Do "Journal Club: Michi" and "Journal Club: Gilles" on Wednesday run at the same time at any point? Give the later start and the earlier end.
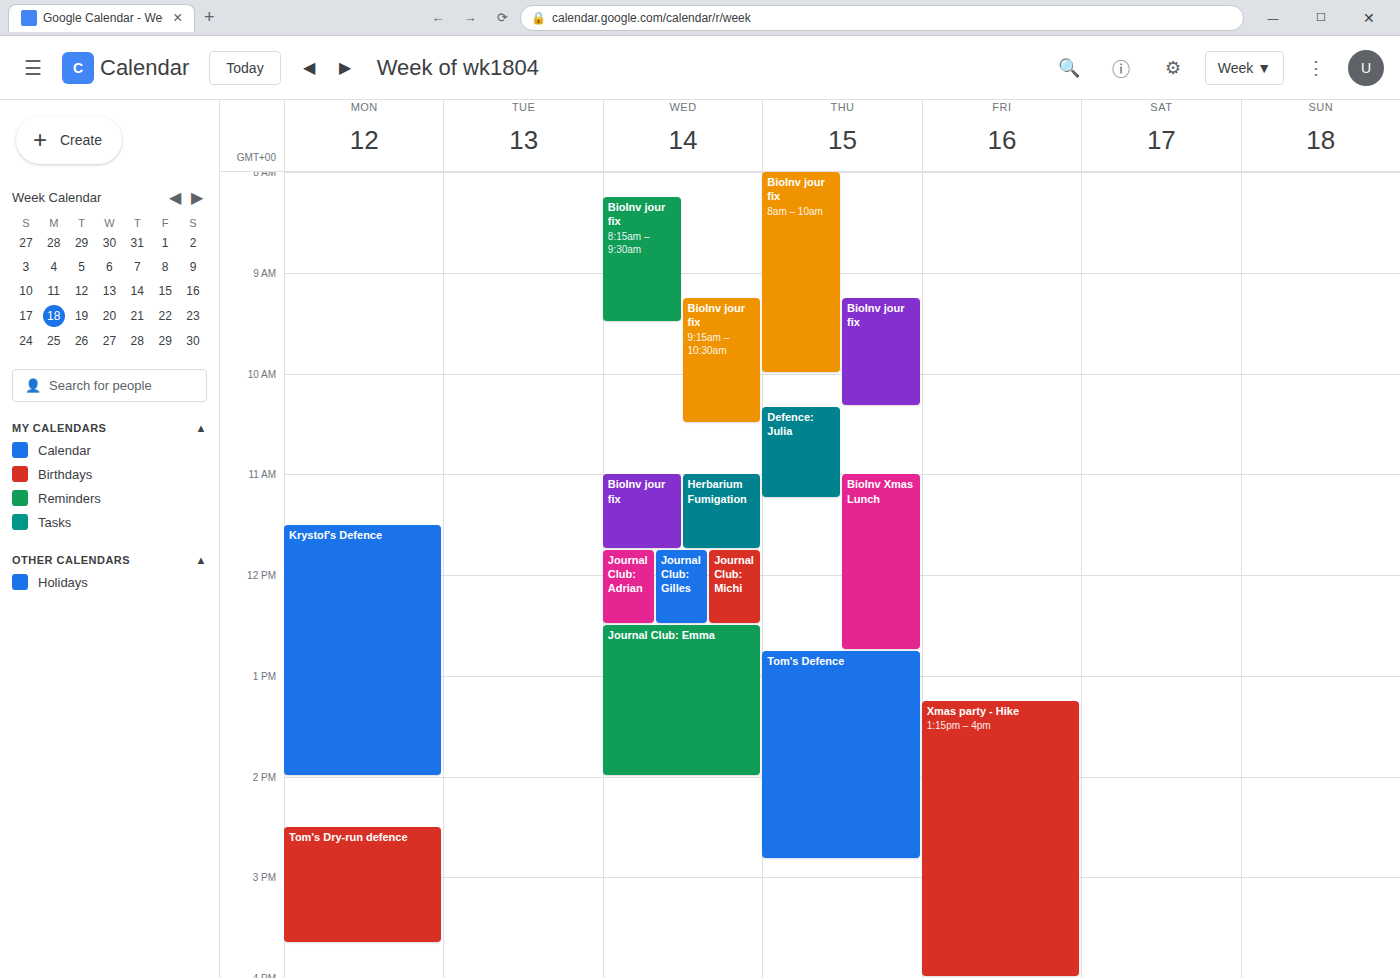
"Journal Club: Gilles" runs 11:45 AM to 12:30 PM, inside "Journal Club: Michi" -- they overlap.